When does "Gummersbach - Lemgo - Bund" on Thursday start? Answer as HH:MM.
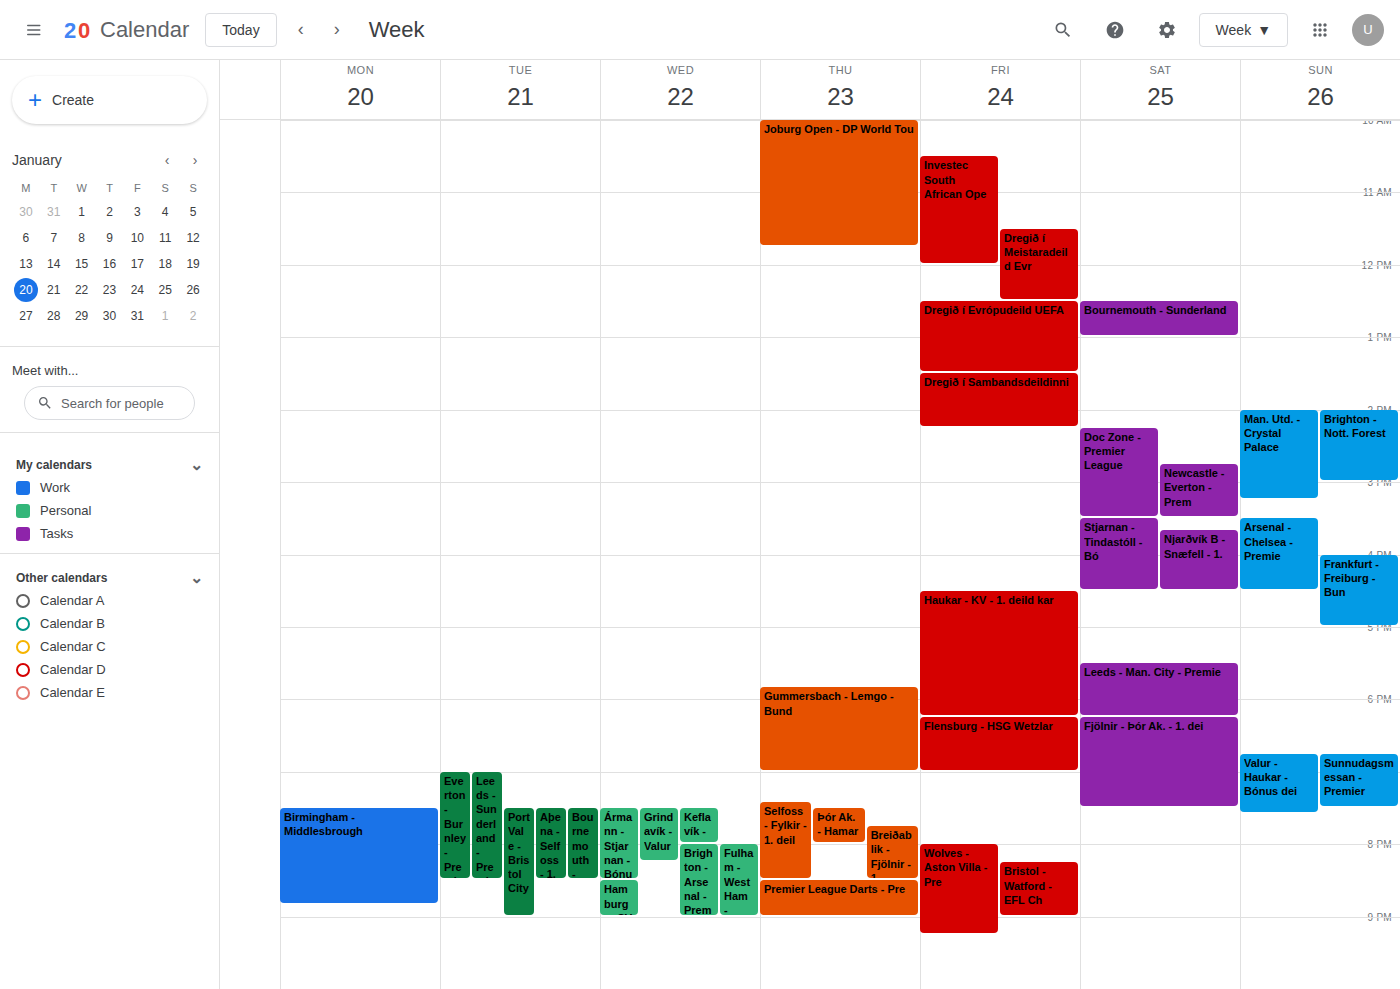
17:50